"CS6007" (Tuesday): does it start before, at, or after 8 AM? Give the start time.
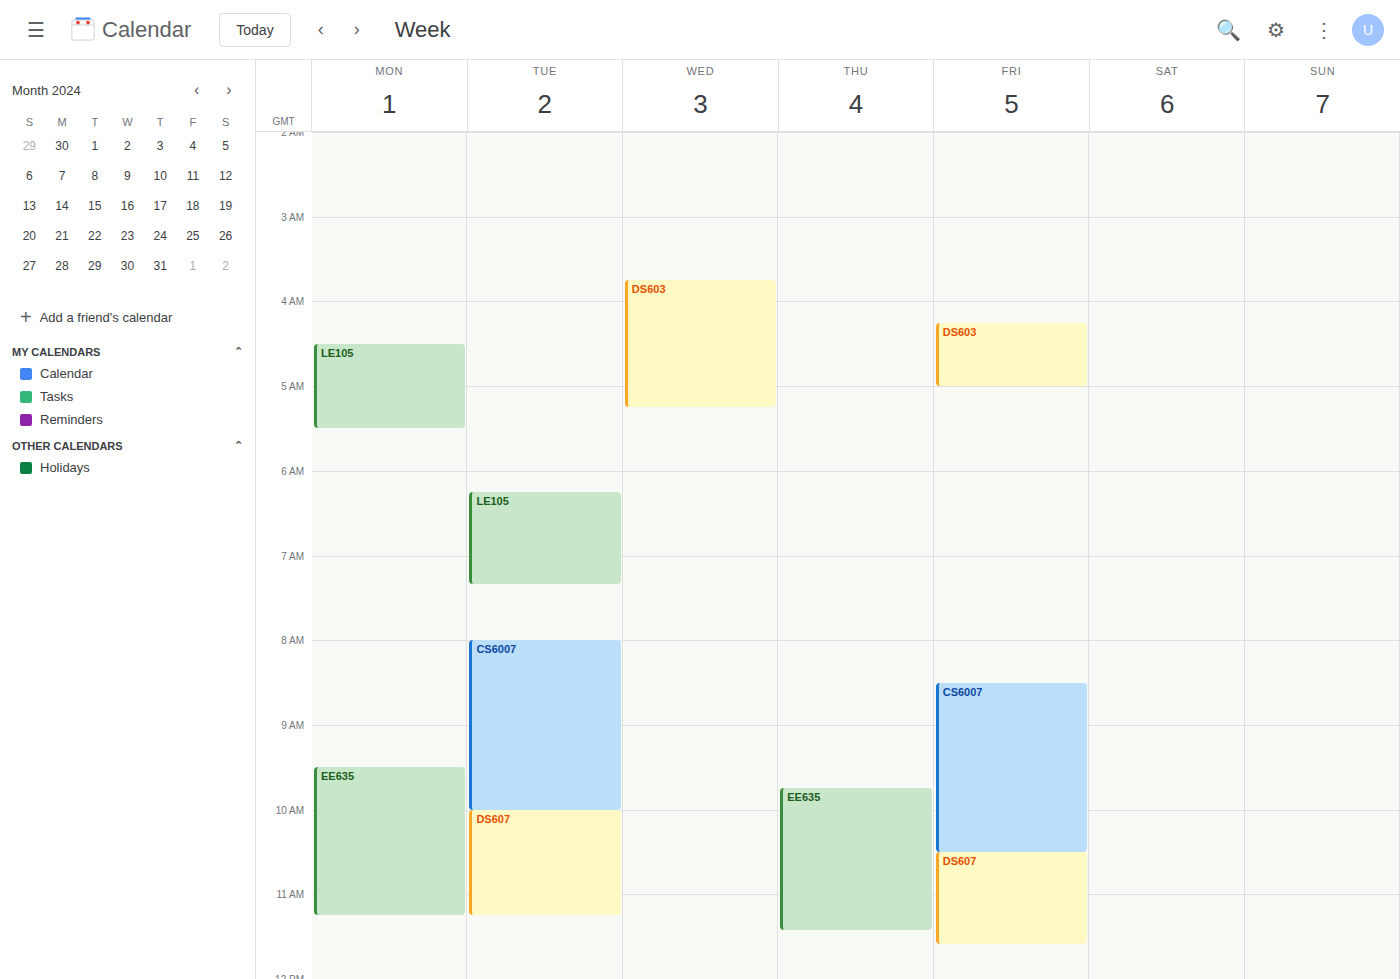
8:00 AM -- exactly at 8 AM, on the 8 AM line.